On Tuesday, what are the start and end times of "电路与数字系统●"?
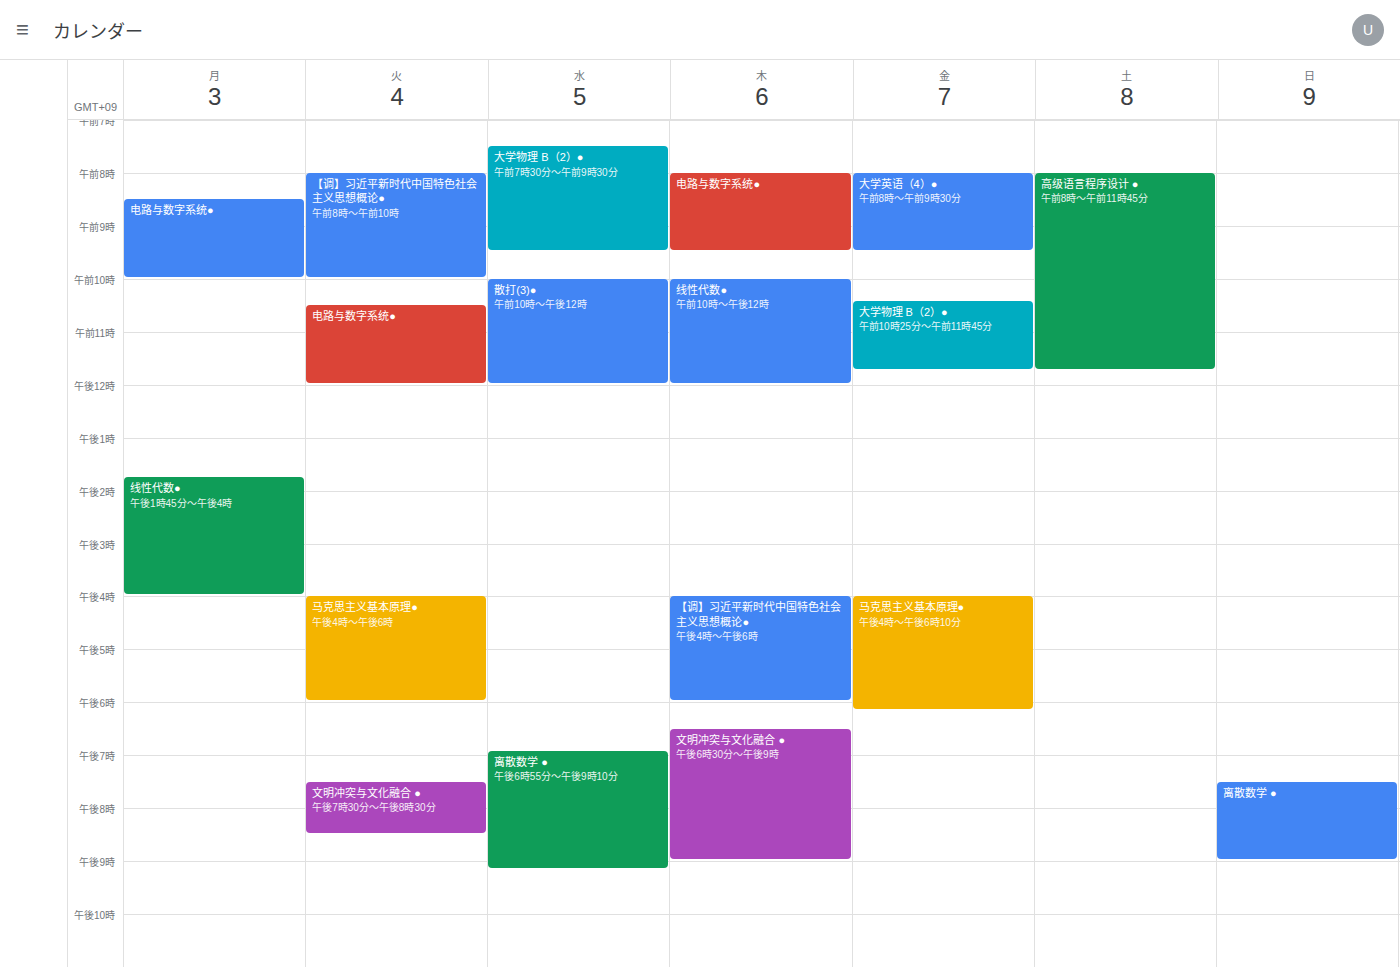
10:30 AM to 12:00 PM